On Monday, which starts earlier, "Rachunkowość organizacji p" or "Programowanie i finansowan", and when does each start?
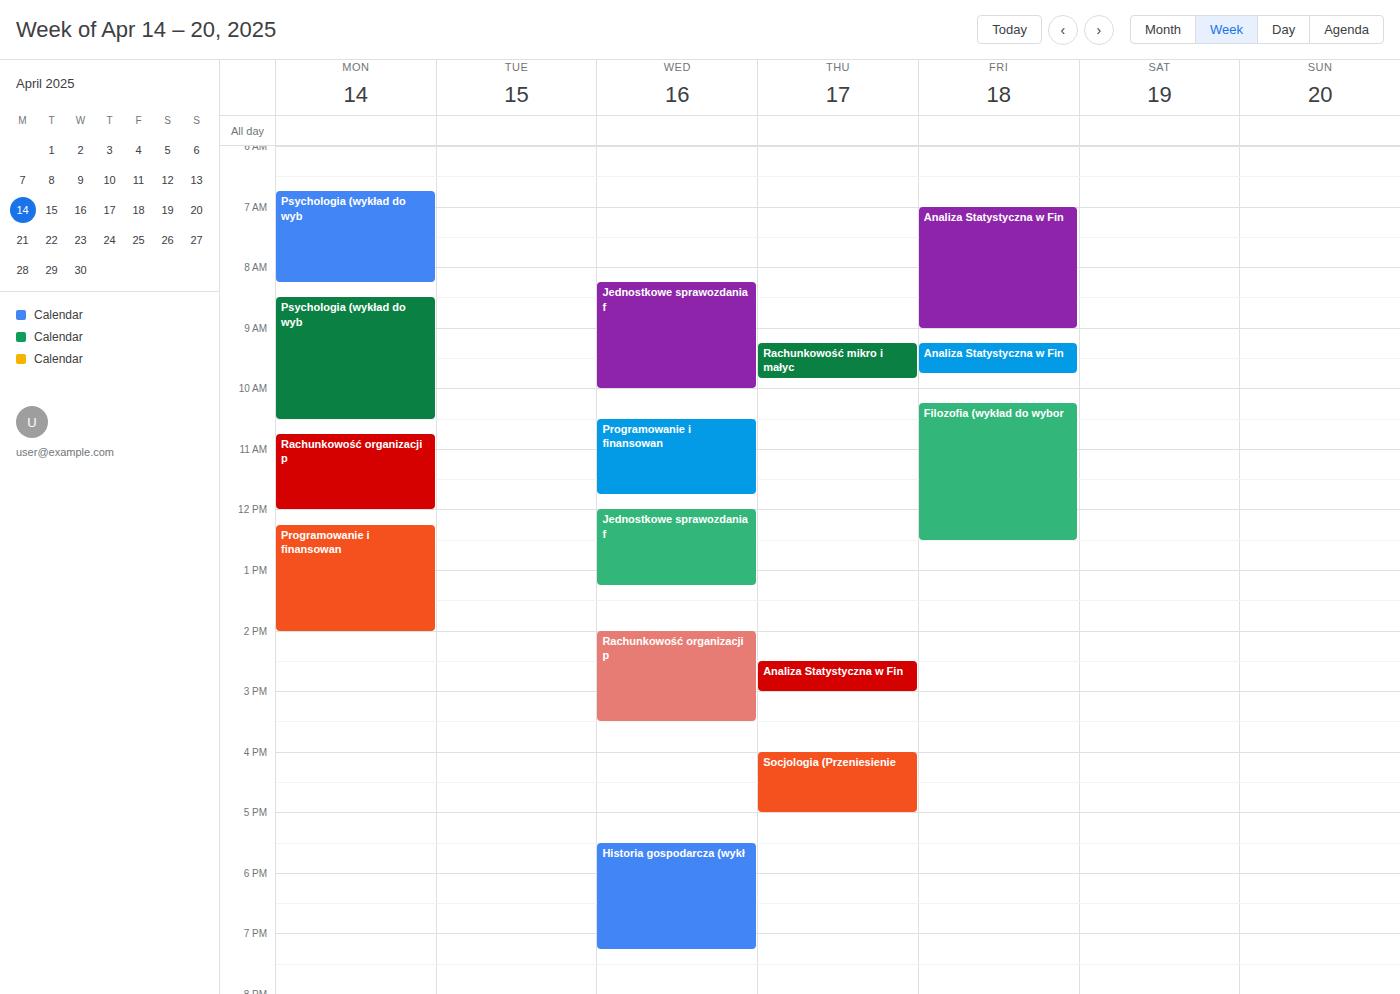
"Rachunkowość organizacji p" 10:45 AM; "Programowanie i finansowan" 12:15 PM.